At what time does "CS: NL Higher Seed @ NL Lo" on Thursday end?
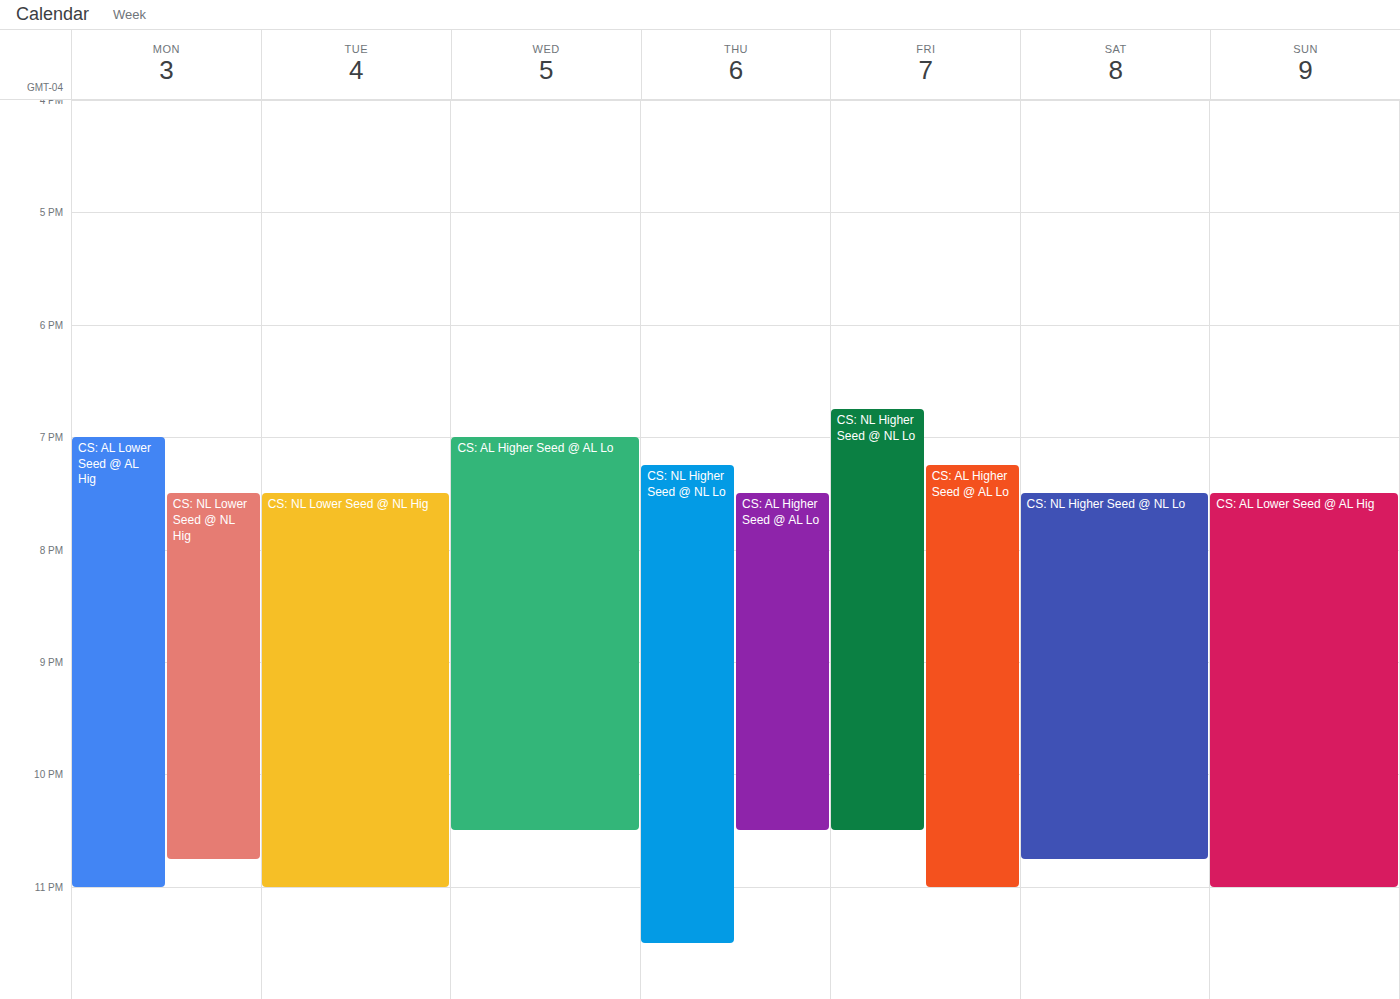
11:30 PM